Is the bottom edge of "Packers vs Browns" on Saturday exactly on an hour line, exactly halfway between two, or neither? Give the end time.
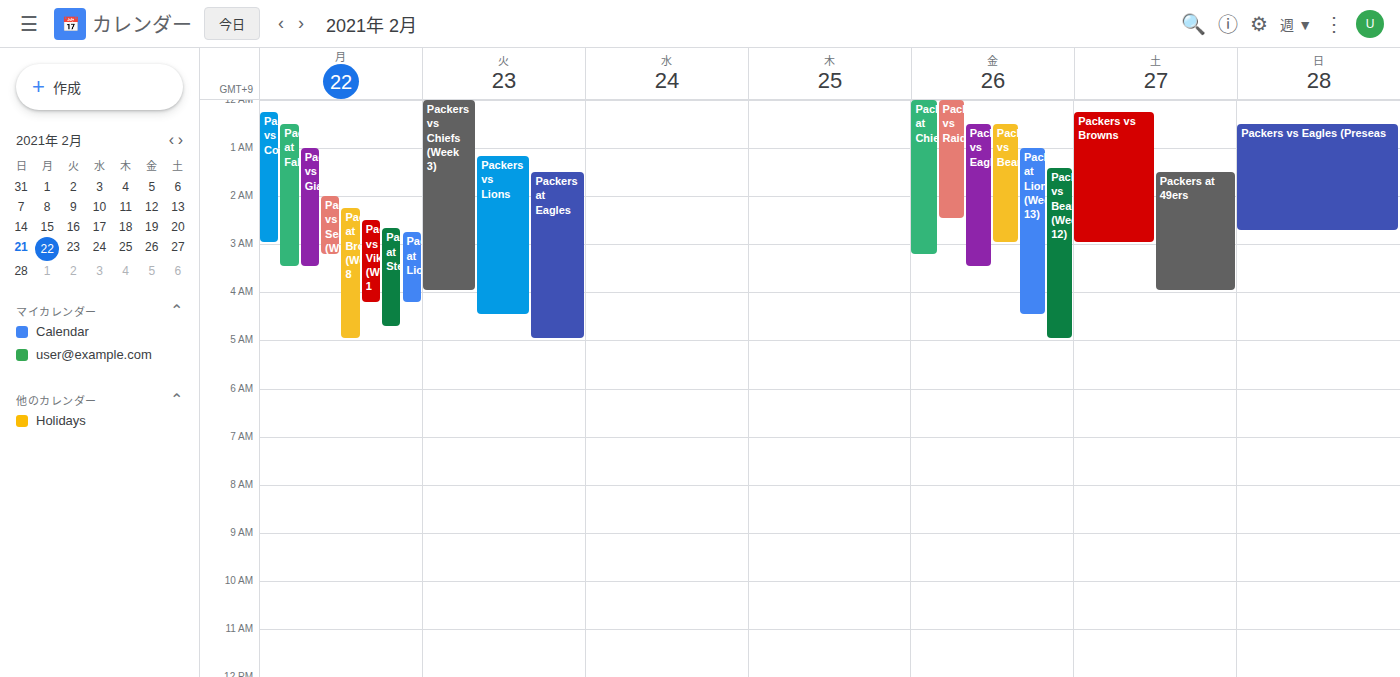
03:00 -- exactly on the 03:00 line.